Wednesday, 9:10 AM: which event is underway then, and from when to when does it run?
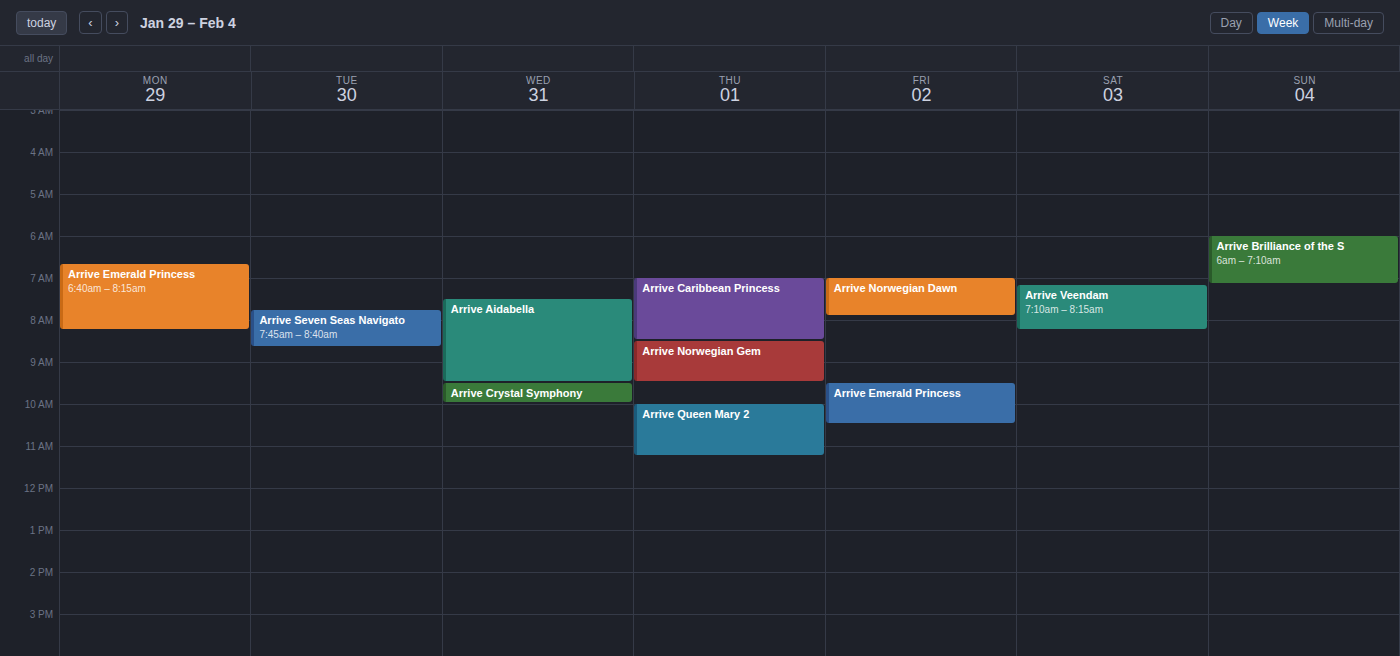
"Arrive Aidabella", 7:30 AM to 9:30 AM